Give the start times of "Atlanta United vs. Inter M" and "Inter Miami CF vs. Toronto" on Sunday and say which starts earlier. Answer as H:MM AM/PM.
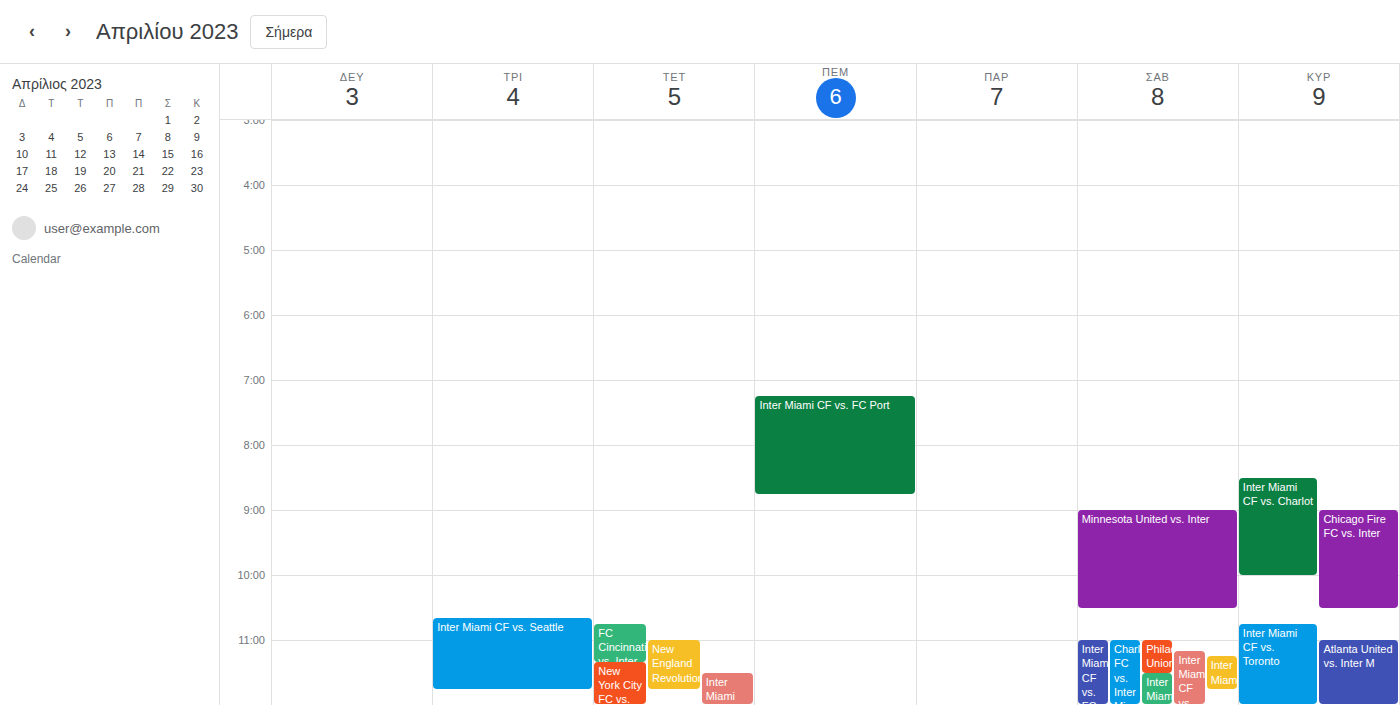
"Inter Miami CF vs. Toronto" 10:45 PM; "Atlanta United vs. Inter M" 11:00 PM.